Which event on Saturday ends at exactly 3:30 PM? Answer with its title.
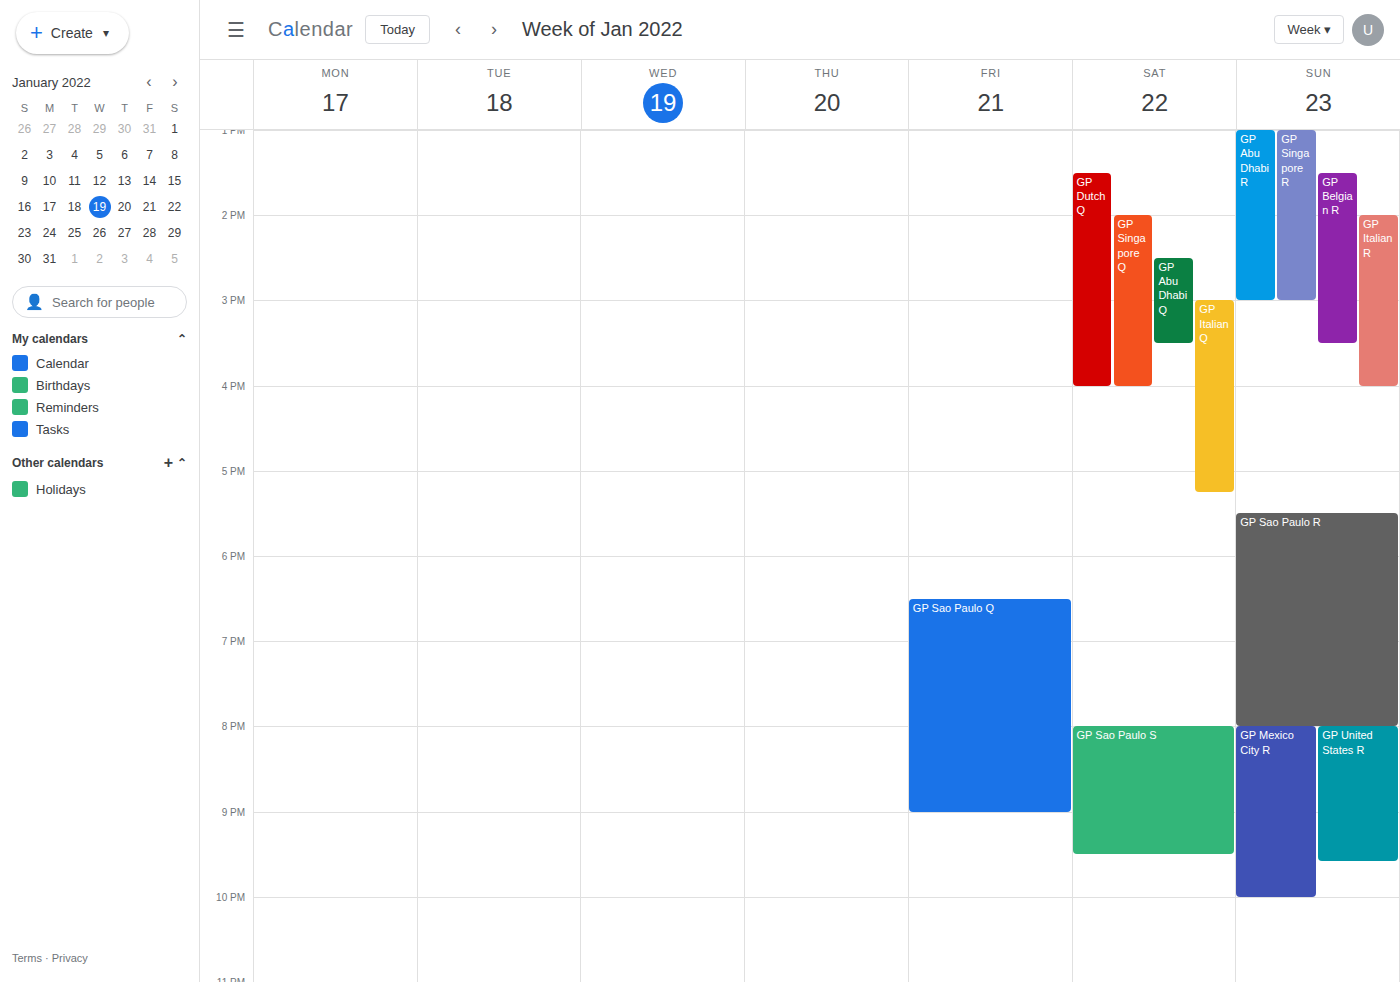
"GP Abu Dhabi Q"